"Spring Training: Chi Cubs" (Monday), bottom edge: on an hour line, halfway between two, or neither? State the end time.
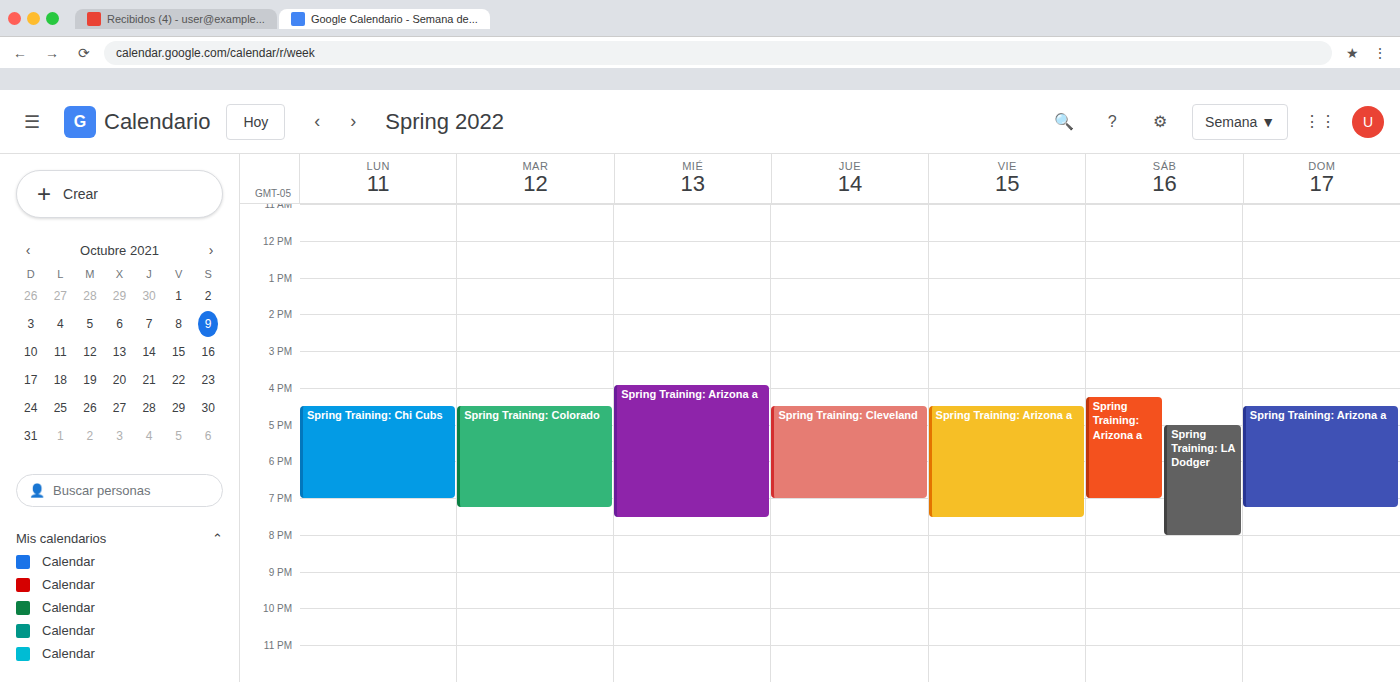
19:00 -- exactly on the 19:00 line.